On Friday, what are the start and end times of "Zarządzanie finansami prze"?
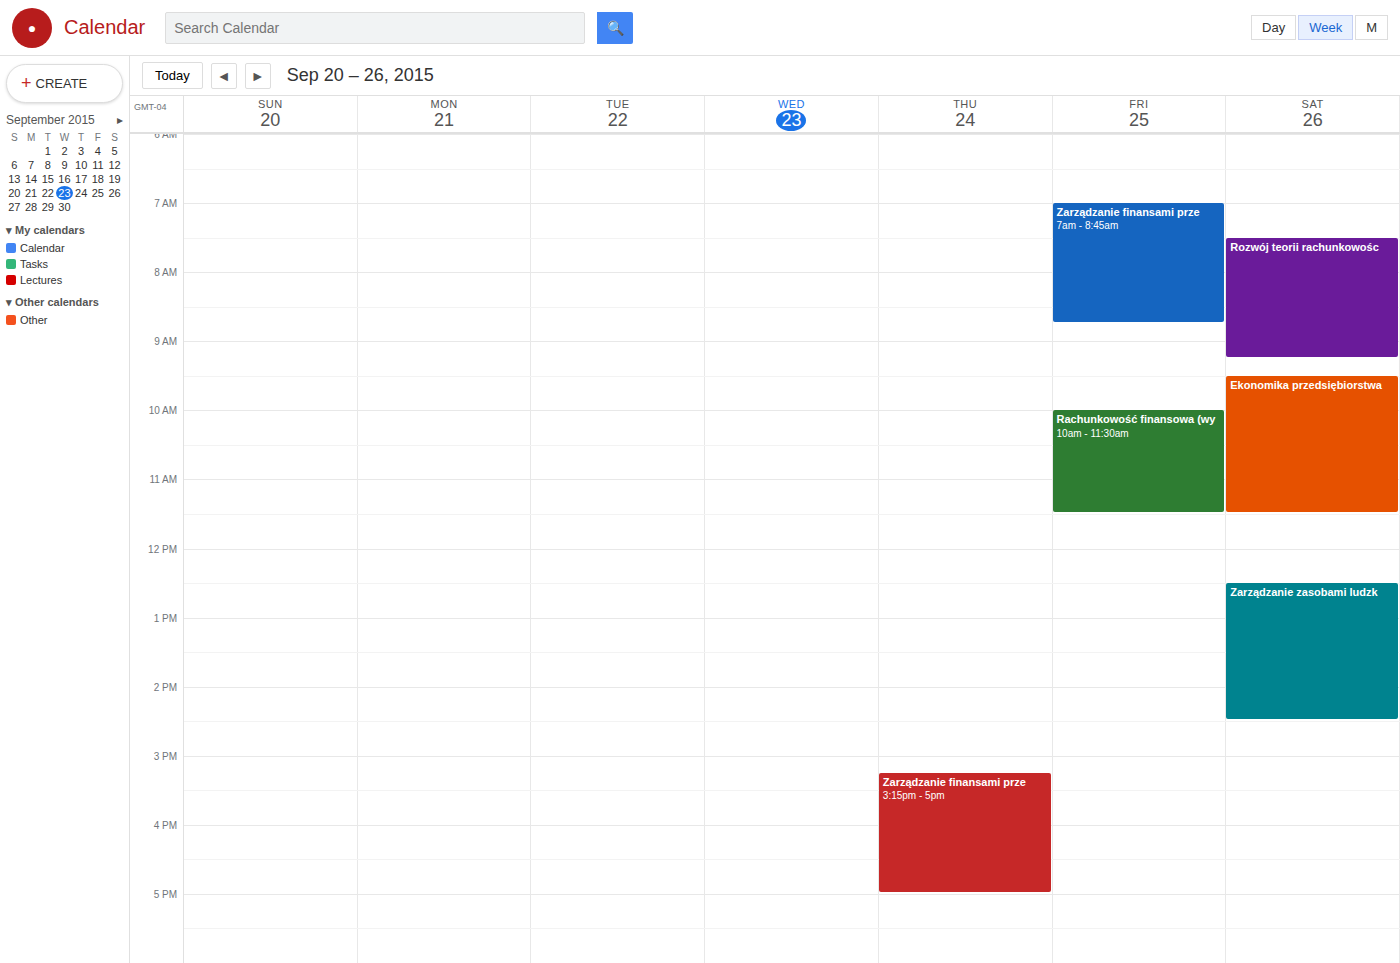
7:00 AM to 8:45 AM